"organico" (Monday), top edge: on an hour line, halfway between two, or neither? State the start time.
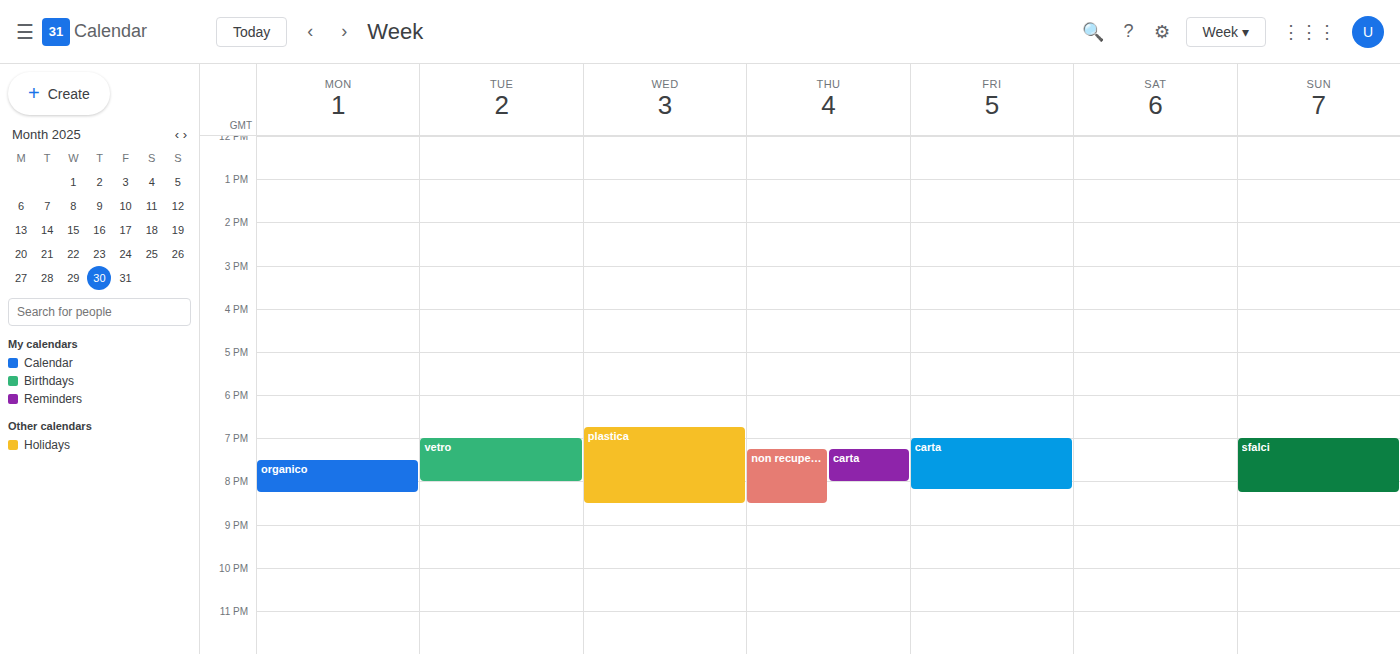
7:30 PM -- halfway between the 7 PM and 8 PM lines.